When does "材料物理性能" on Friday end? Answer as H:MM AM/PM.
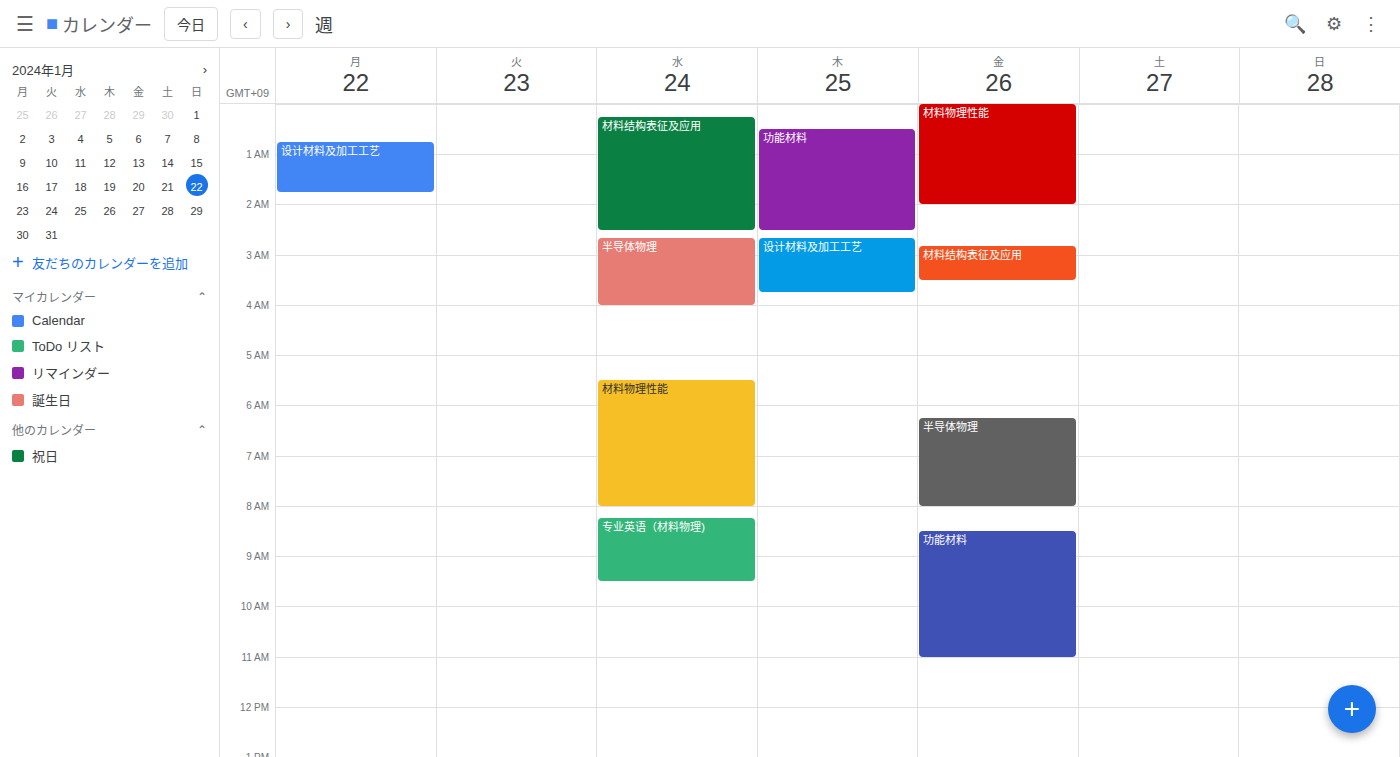
2:00 AM